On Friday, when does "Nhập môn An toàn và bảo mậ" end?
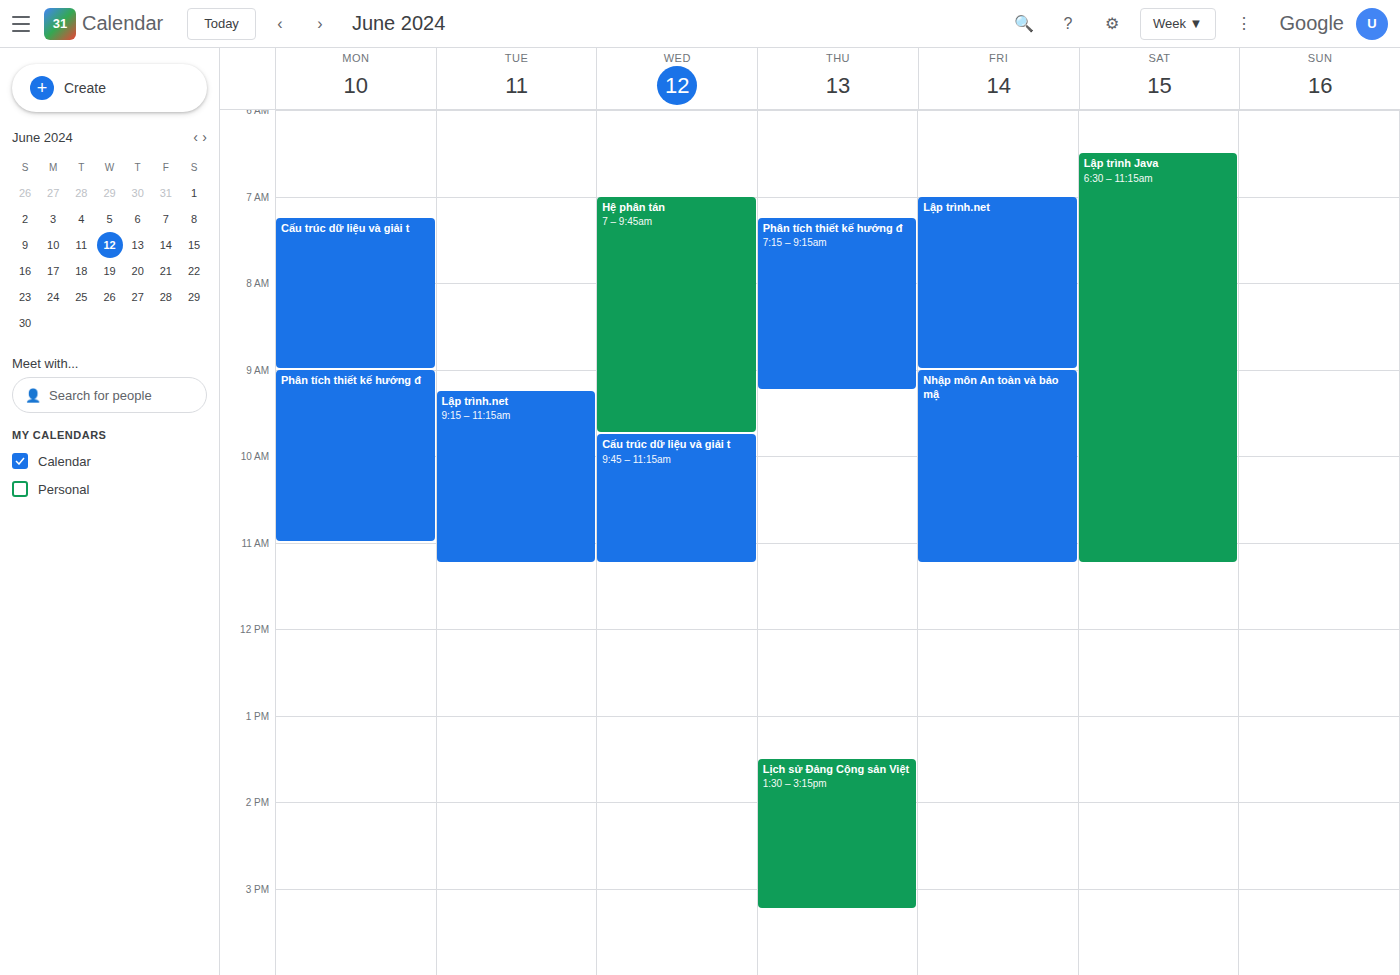
11:15 AM